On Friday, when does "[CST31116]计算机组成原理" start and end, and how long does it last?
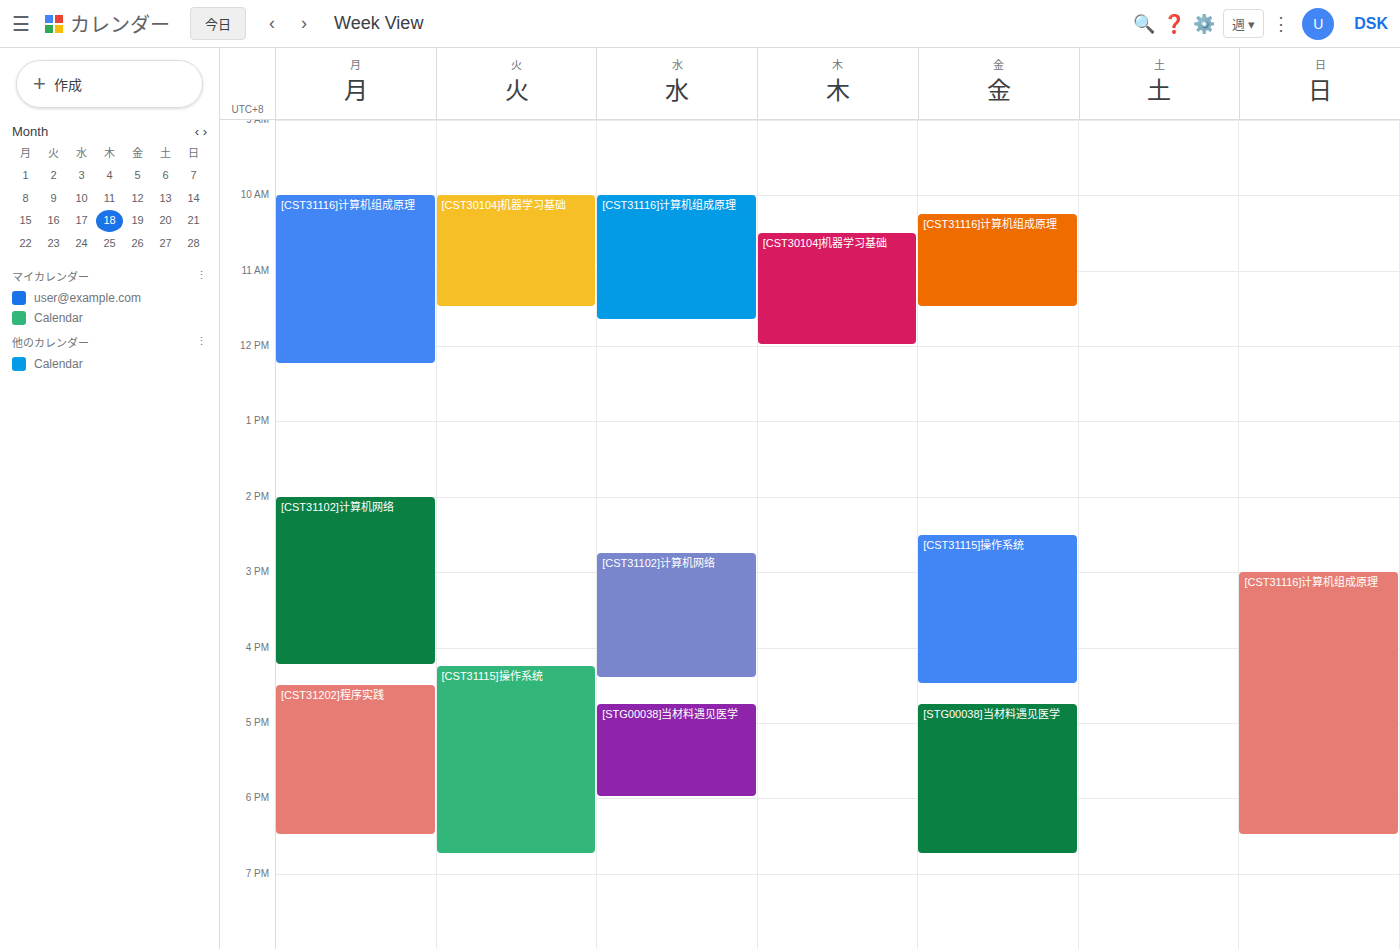
10:15 AM to 11:30 AM, 1 hour 15 minutes